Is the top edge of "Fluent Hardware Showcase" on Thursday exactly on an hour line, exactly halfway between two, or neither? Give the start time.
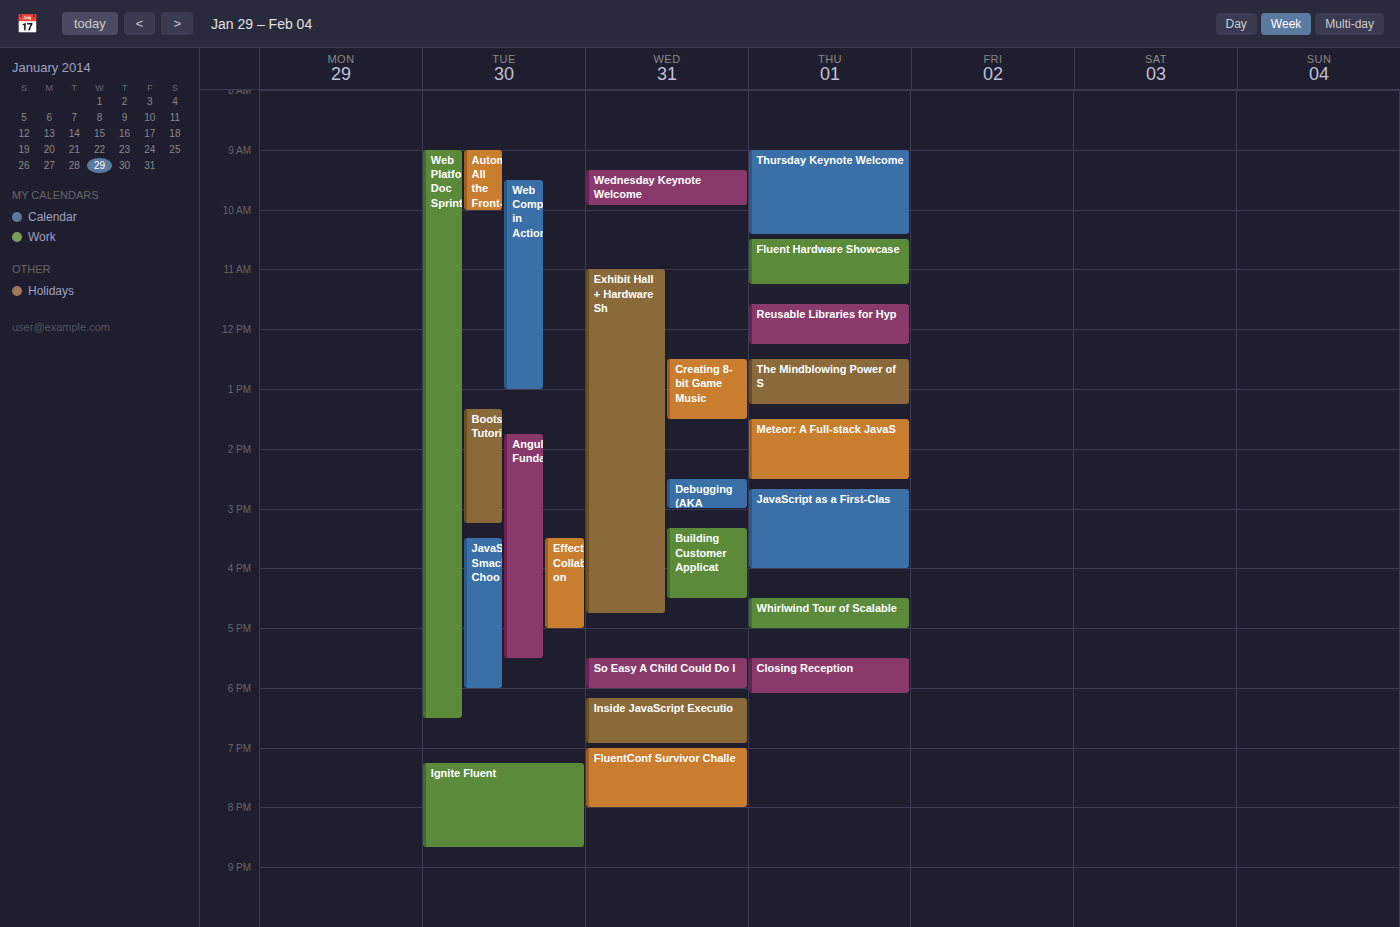
10:30 AM -- halfway between the 10 AM and 11 AM lines.